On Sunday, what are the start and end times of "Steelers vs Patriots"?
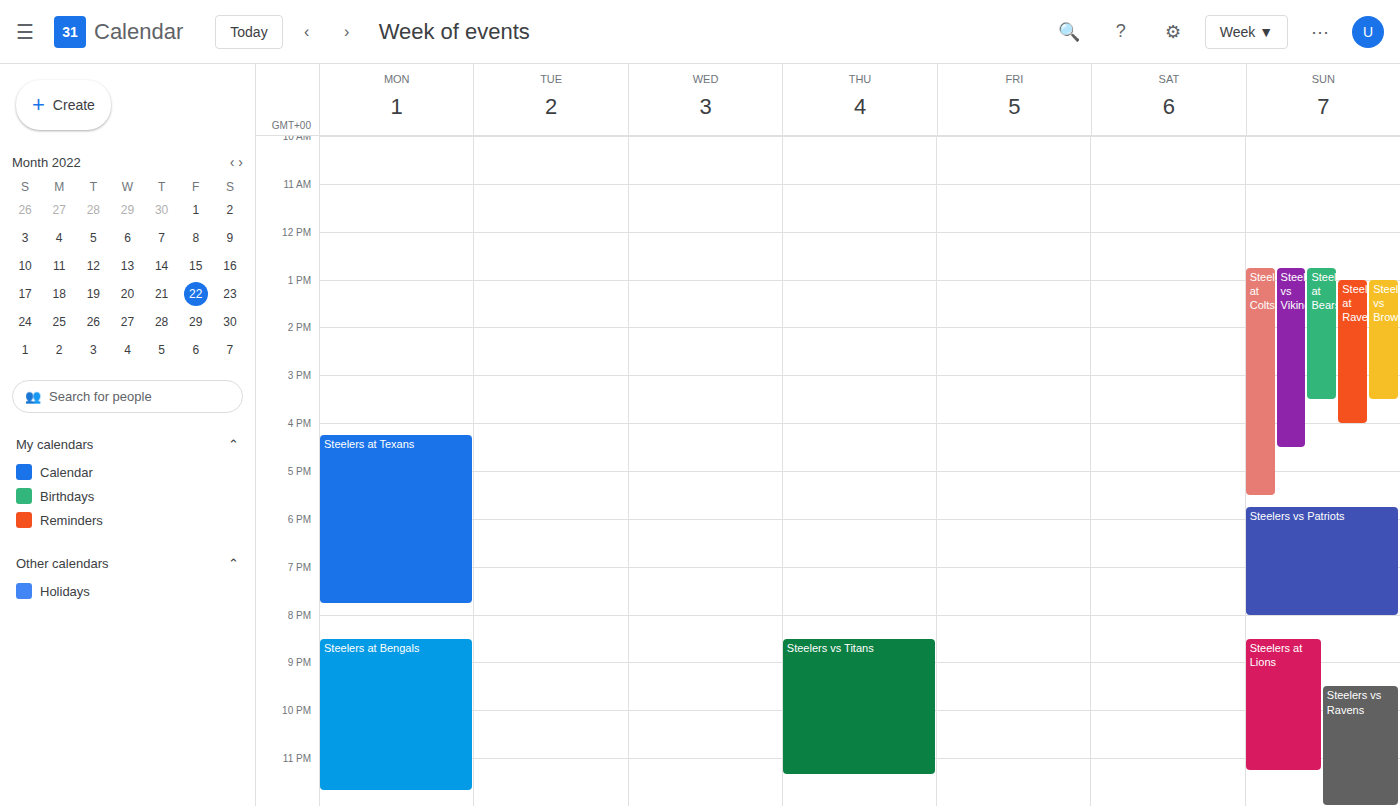
5:45 PM to 8:00 PM